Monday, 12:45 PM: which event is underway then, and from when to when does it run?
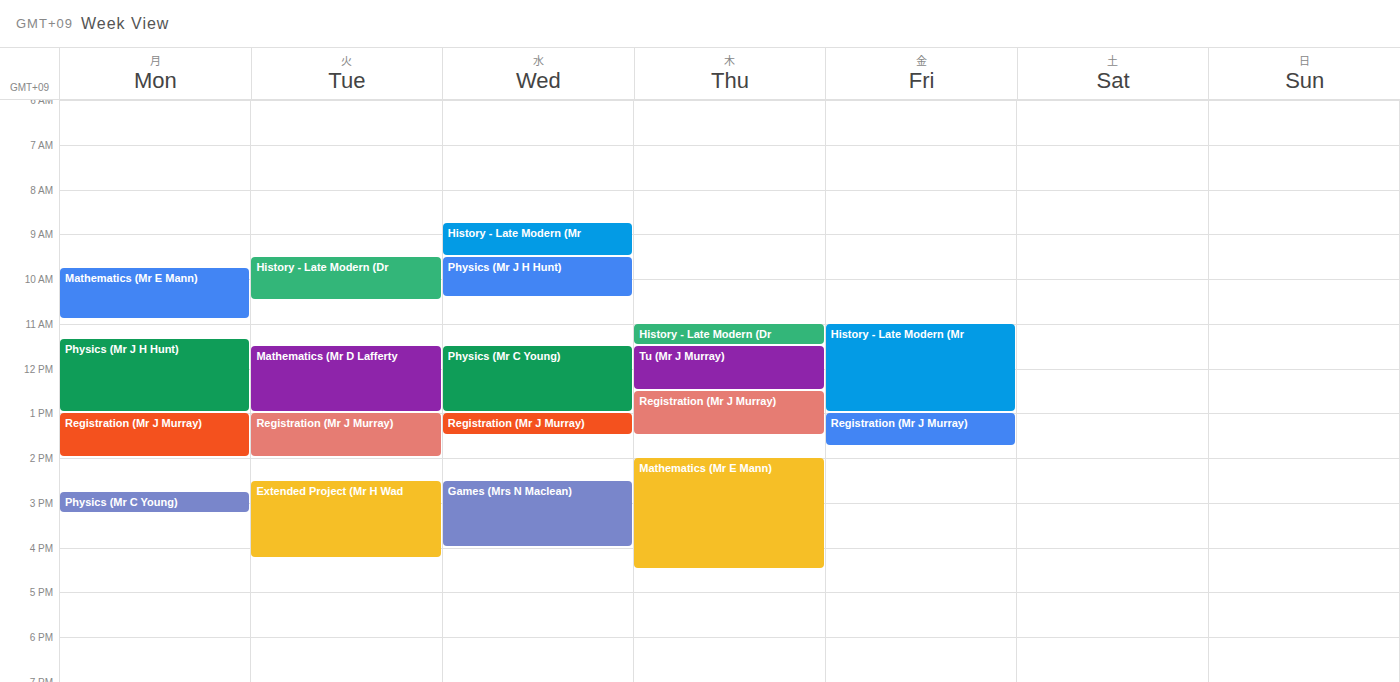
"Physics (Mr J H Hunt)", 11:20 AM to 1:00 PM